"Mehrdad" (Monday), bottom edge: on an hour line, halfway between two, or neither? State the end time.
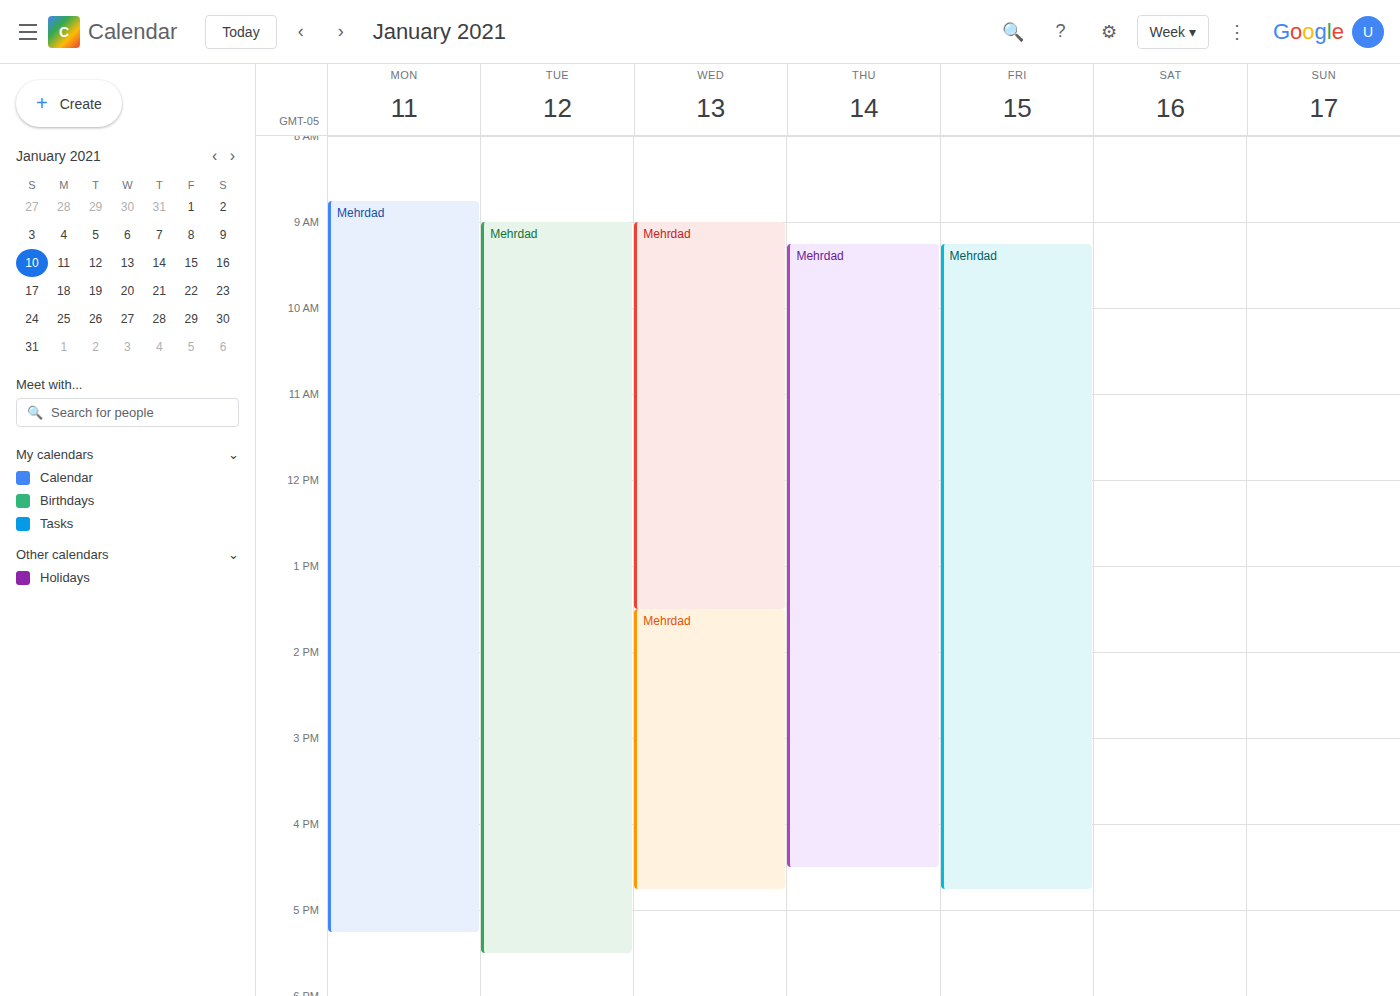
5:15 PM -- neither: a quarter of the way from the 5 PM line to the 6 PM line.